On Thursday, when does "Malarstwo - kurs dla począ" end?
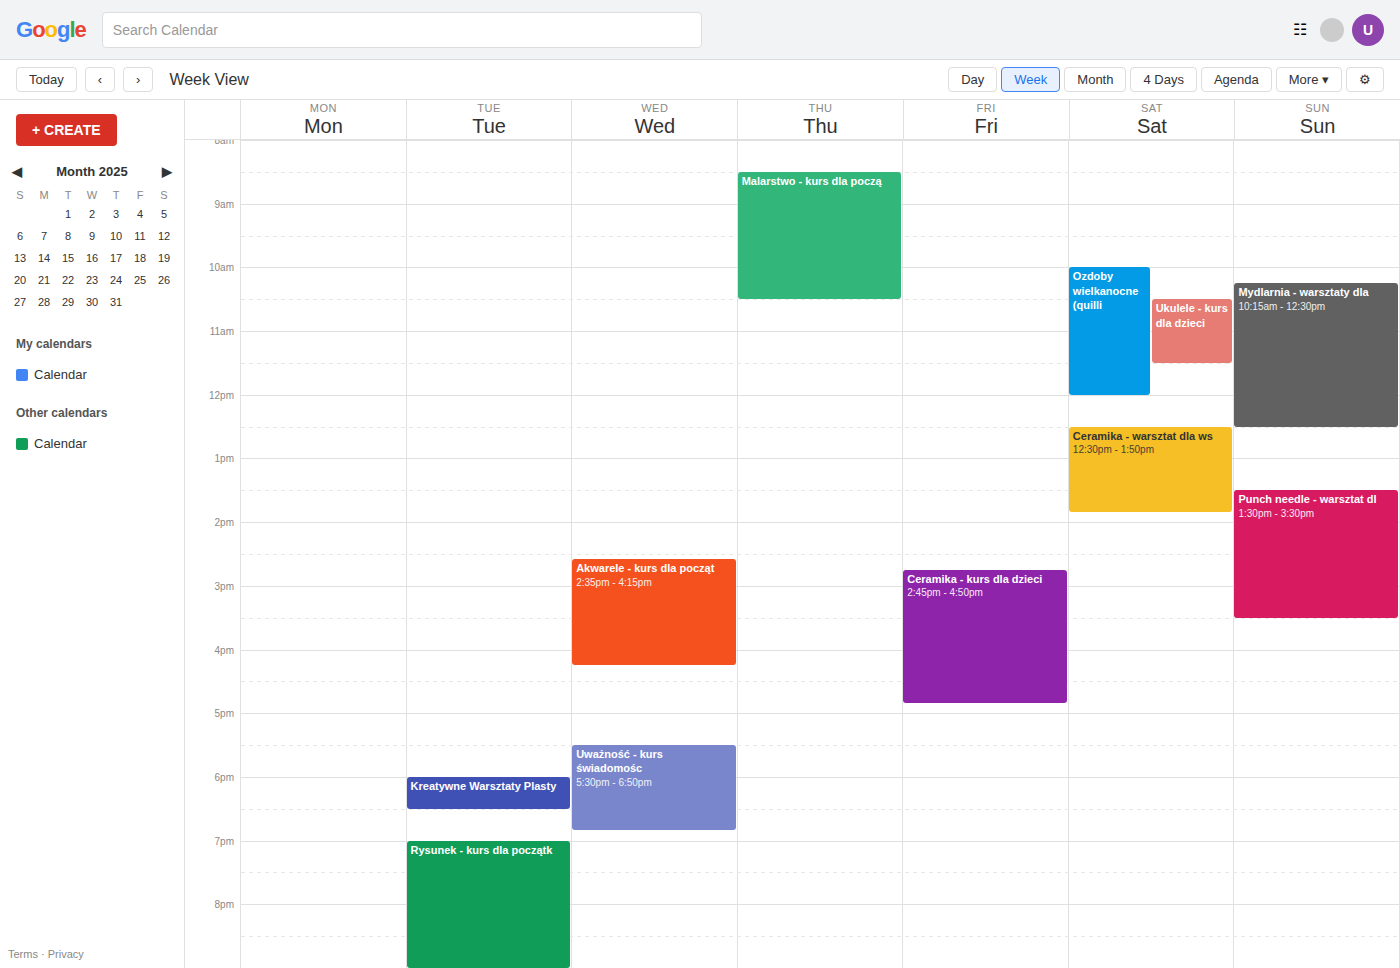
10:30 AM